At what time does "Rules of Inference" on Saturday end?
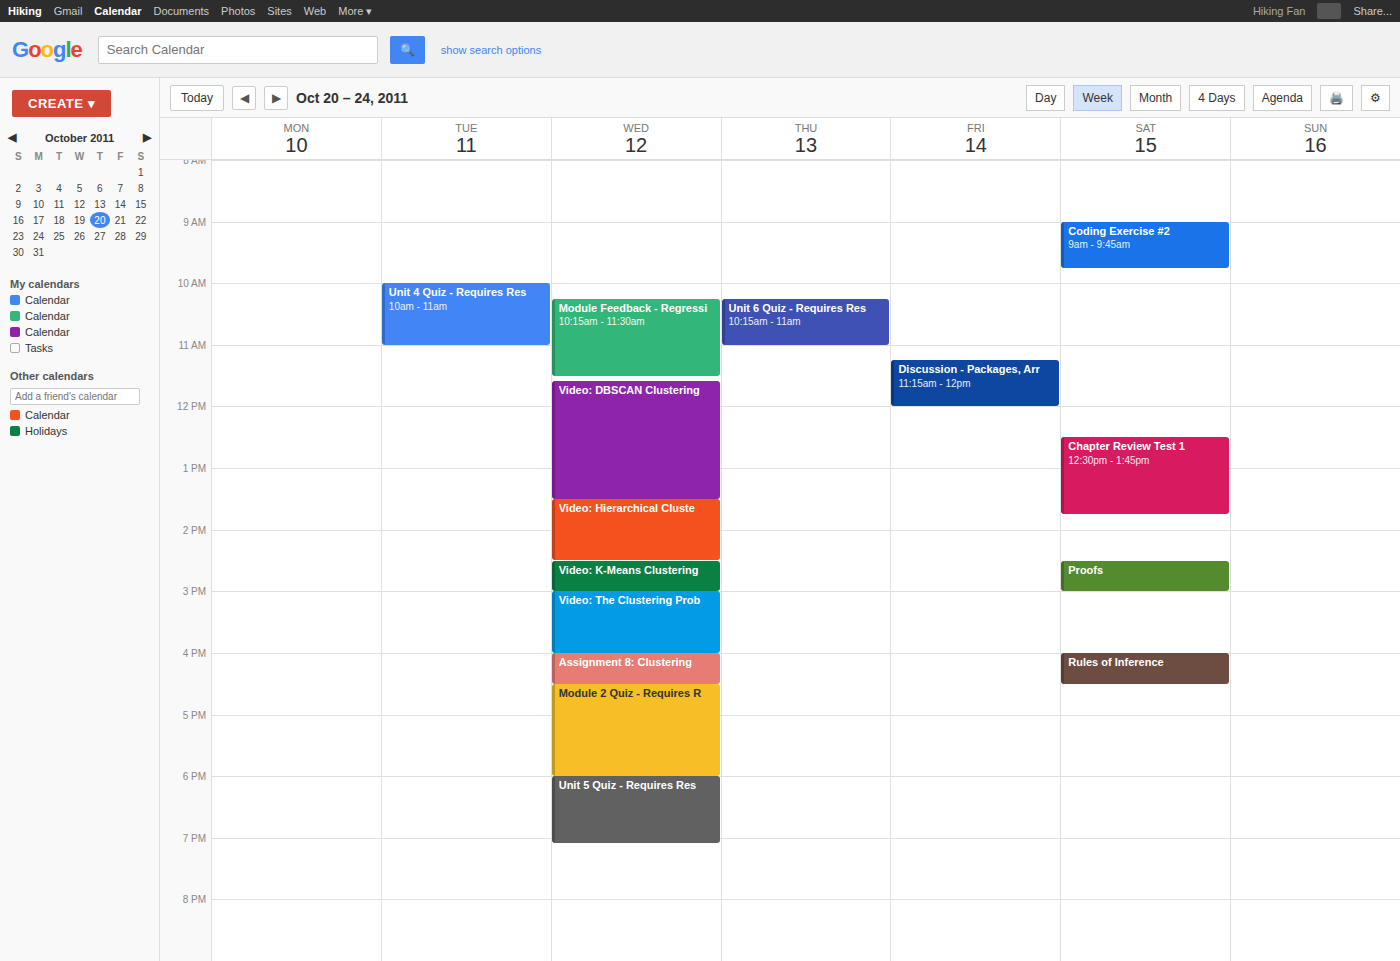
16:30